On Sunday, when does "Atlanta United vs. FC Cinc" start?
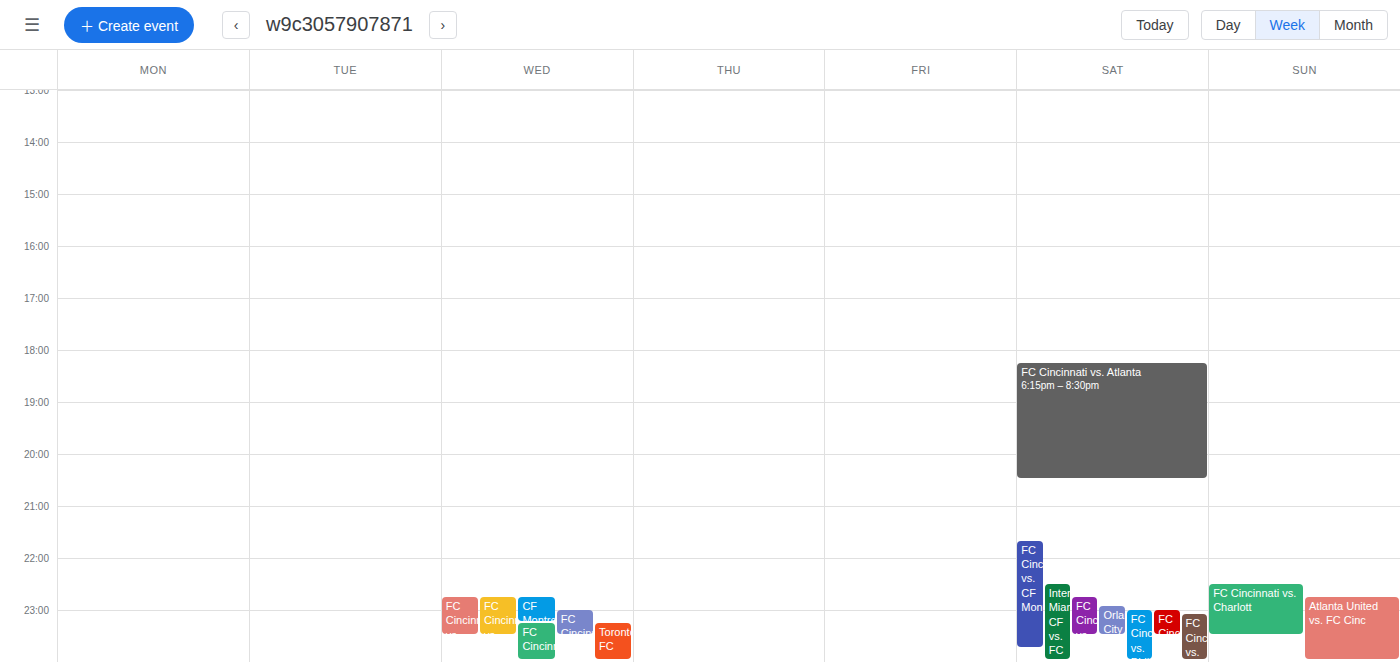
10:45 PM